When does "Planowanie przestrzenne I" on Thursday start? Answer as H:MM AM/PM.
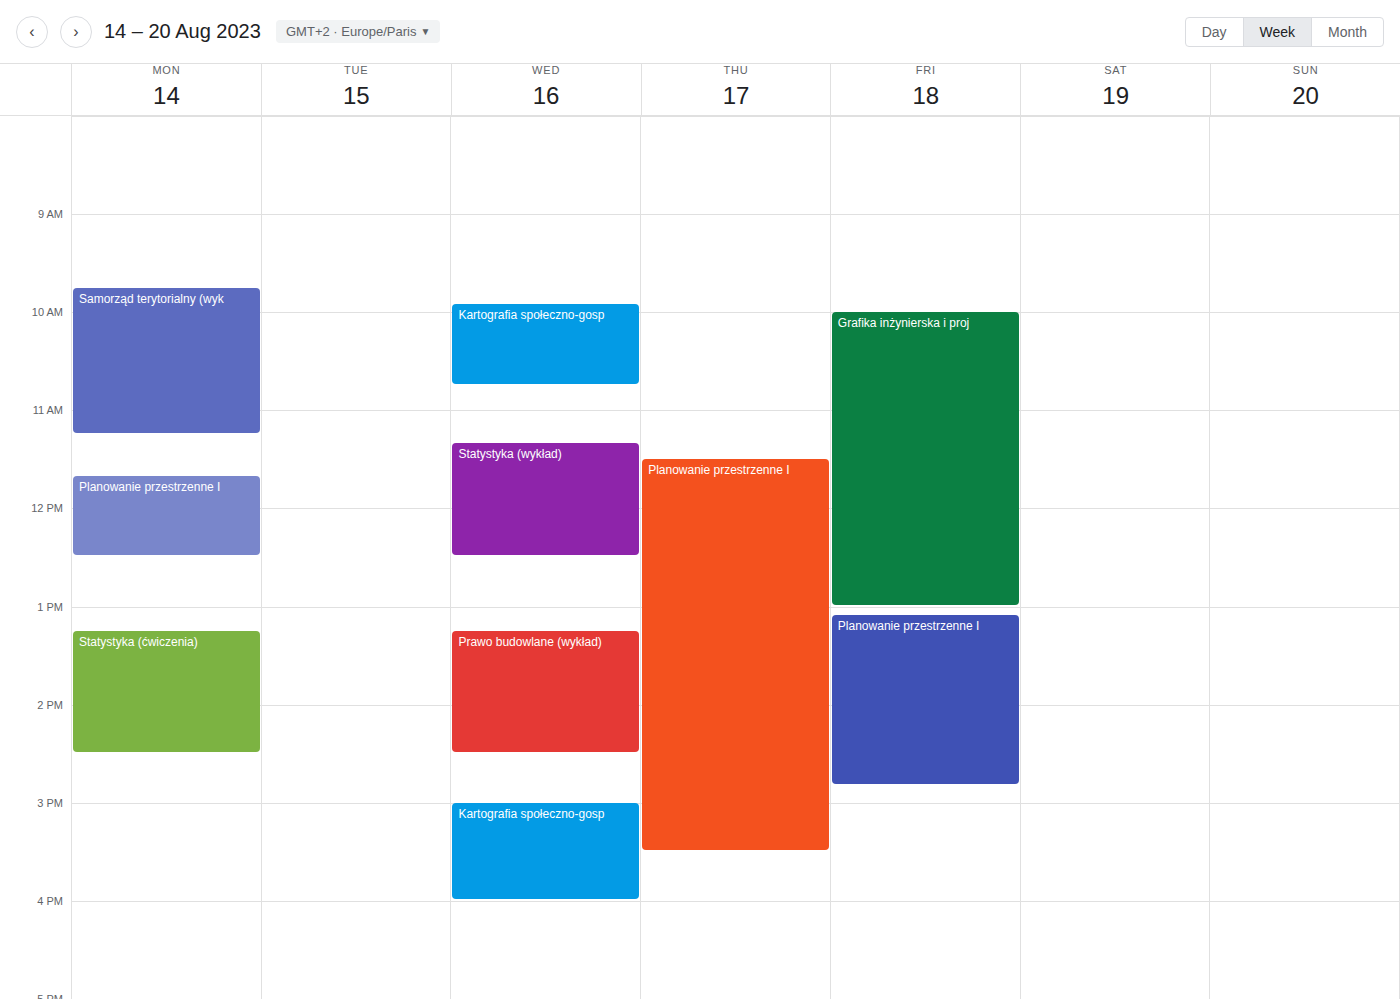
11:30 AM